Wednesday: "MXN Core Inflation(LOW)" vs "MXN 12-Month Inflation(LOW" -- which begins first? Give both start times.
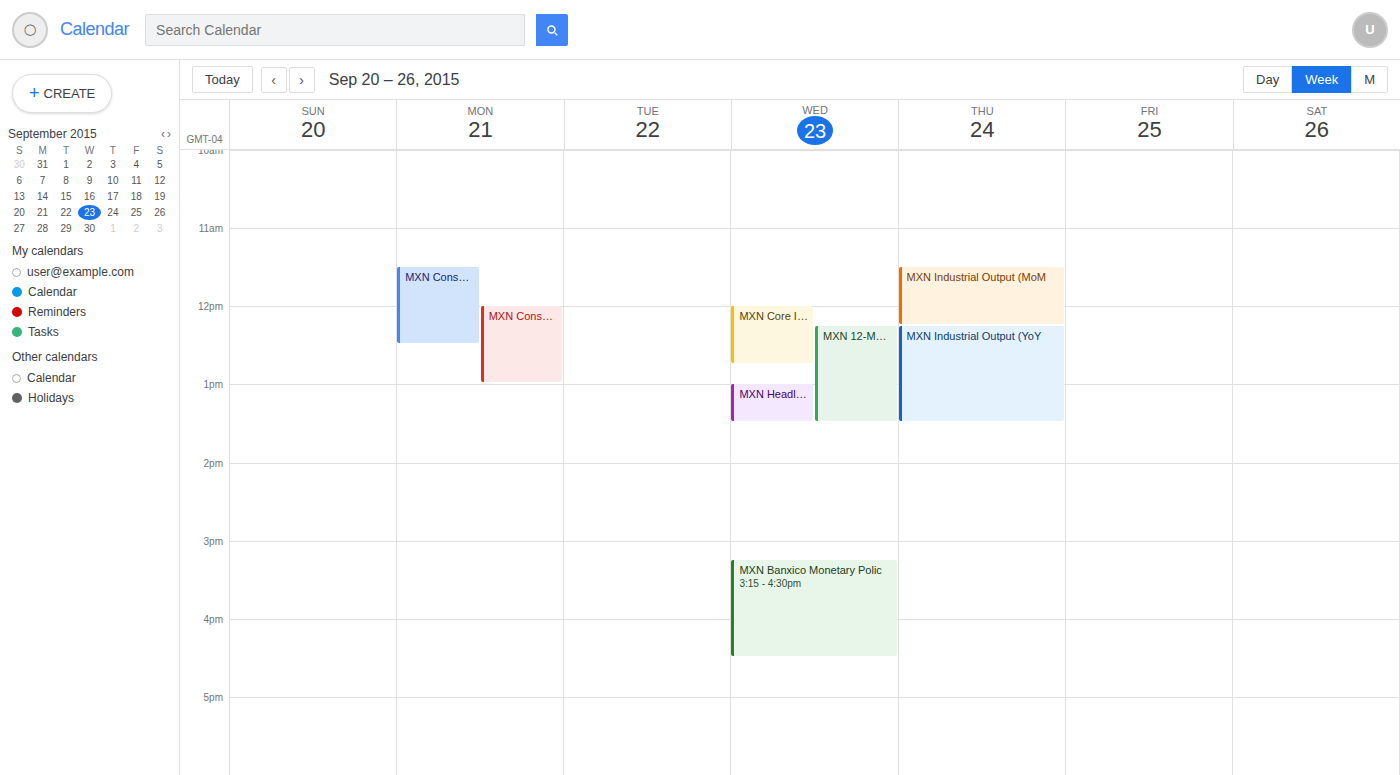
"MXN Core Inflation(LOW)" 12:00 PM; "MXN 12-Month Inflation(LOW" 12:15 PM.